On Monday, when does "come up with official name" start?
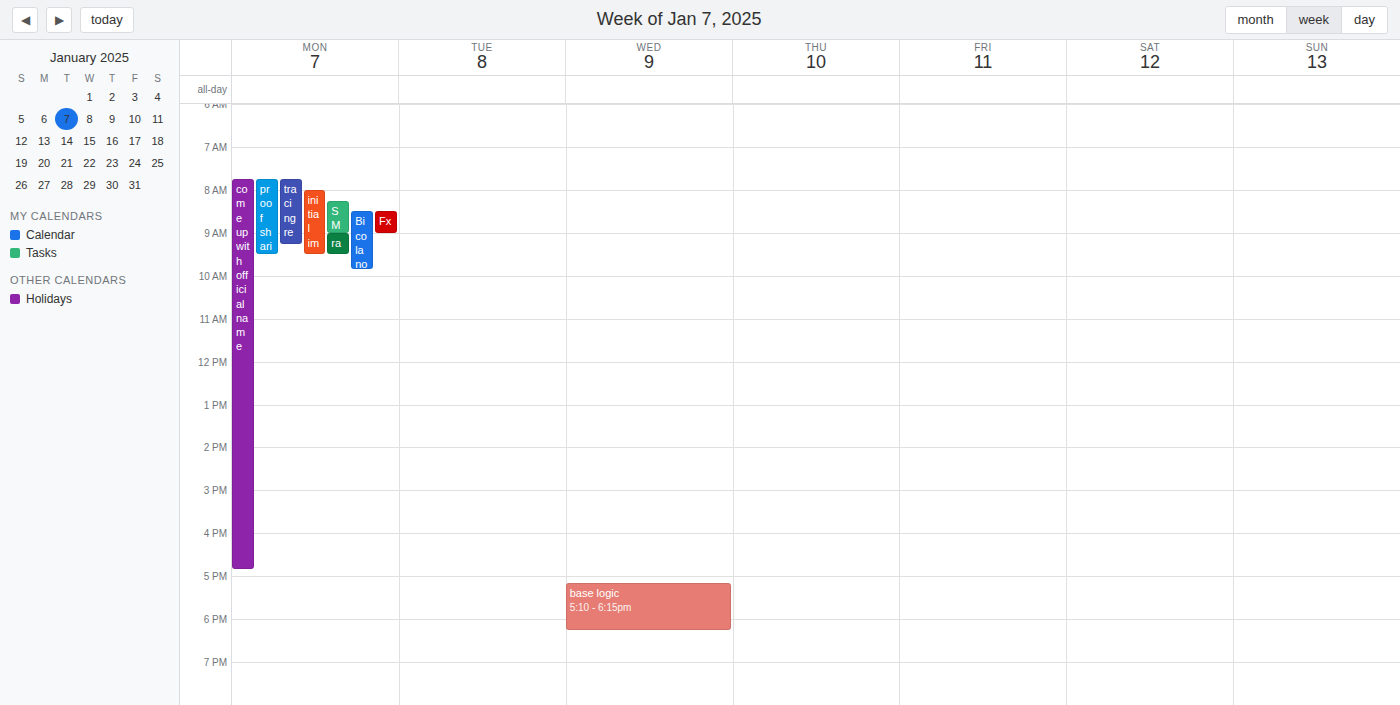
7:45 AM